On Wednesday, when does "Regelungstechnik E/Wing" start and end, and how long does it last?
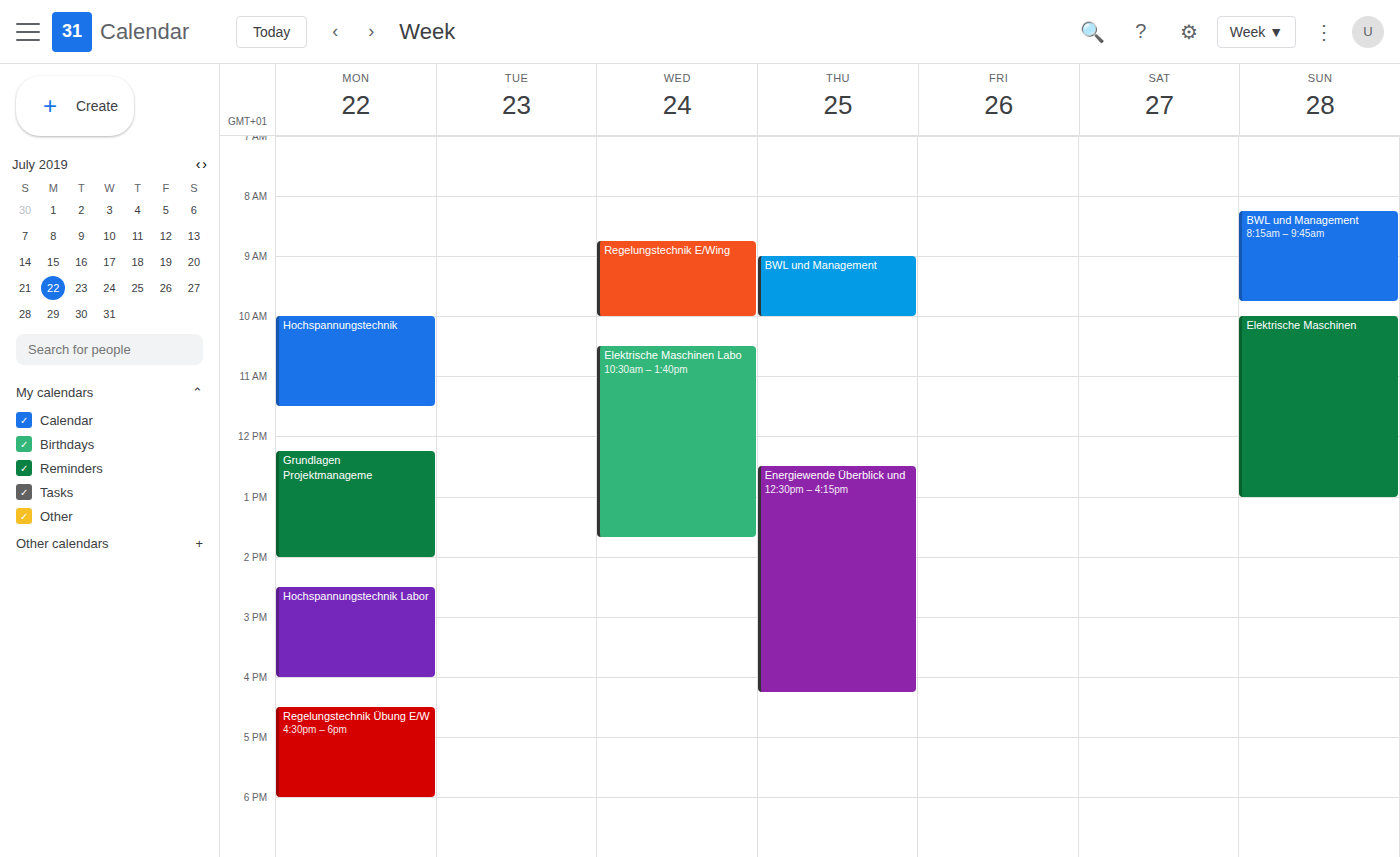
8:45 AM to 10:00 AM, 1 hour 15 minutes